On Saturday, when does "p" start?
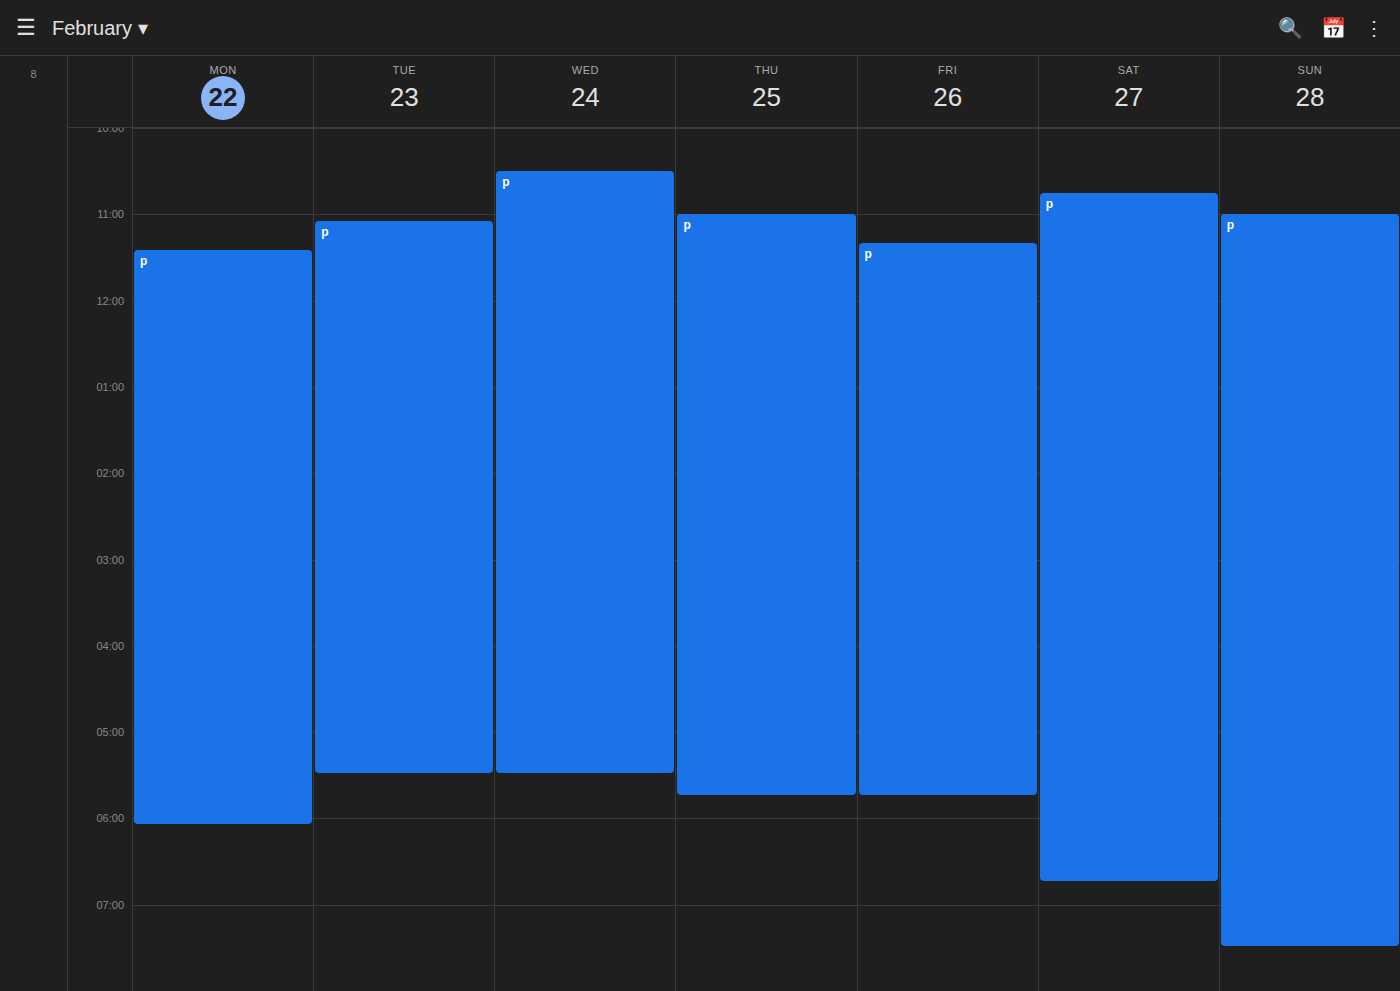
10:45 AM